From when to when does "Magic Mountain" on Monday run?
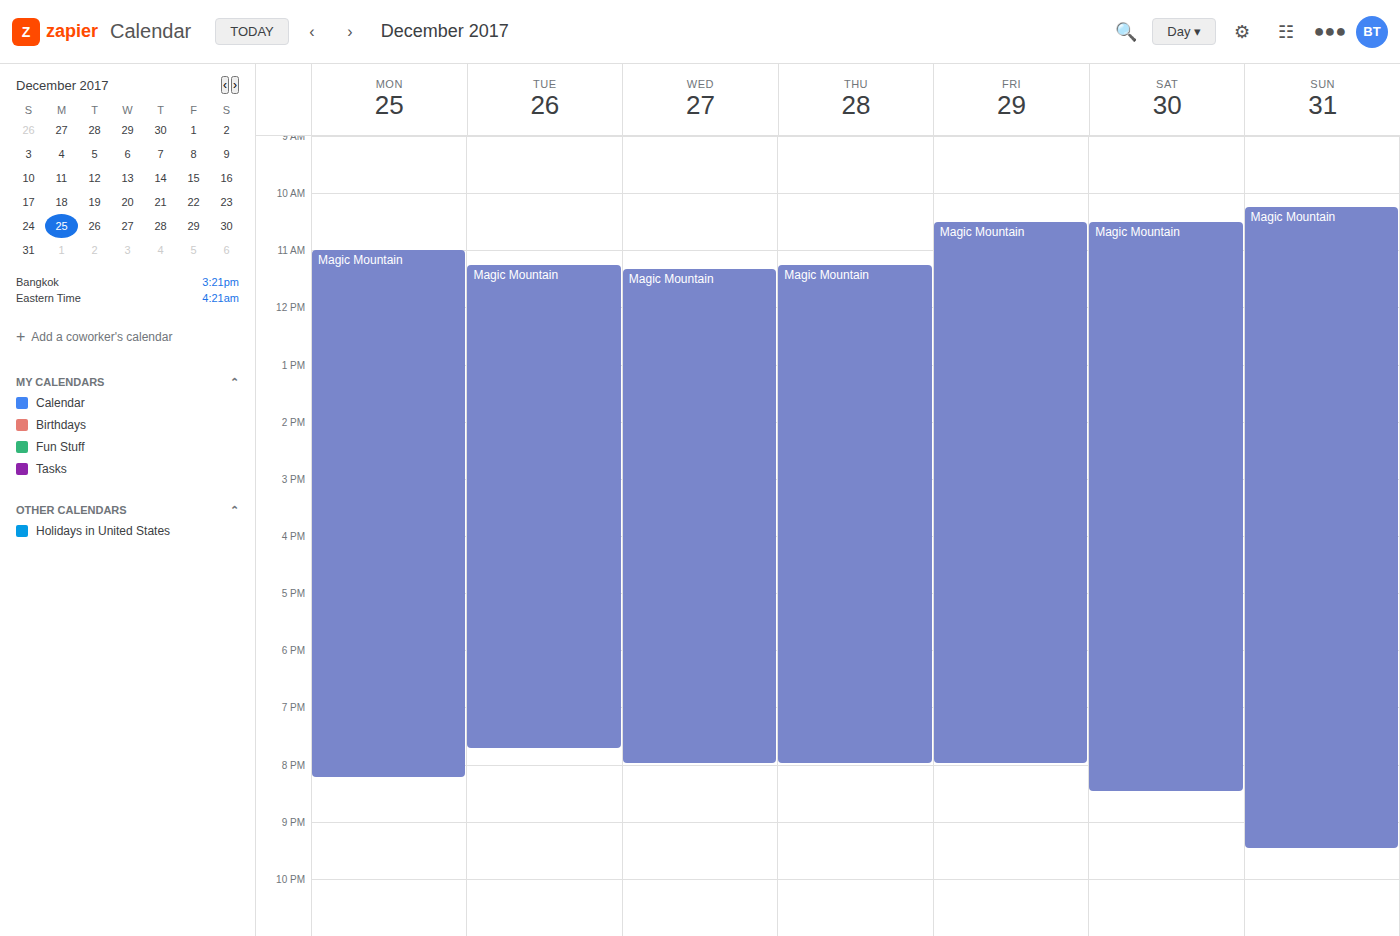
11:00 AM to 8:15 PM